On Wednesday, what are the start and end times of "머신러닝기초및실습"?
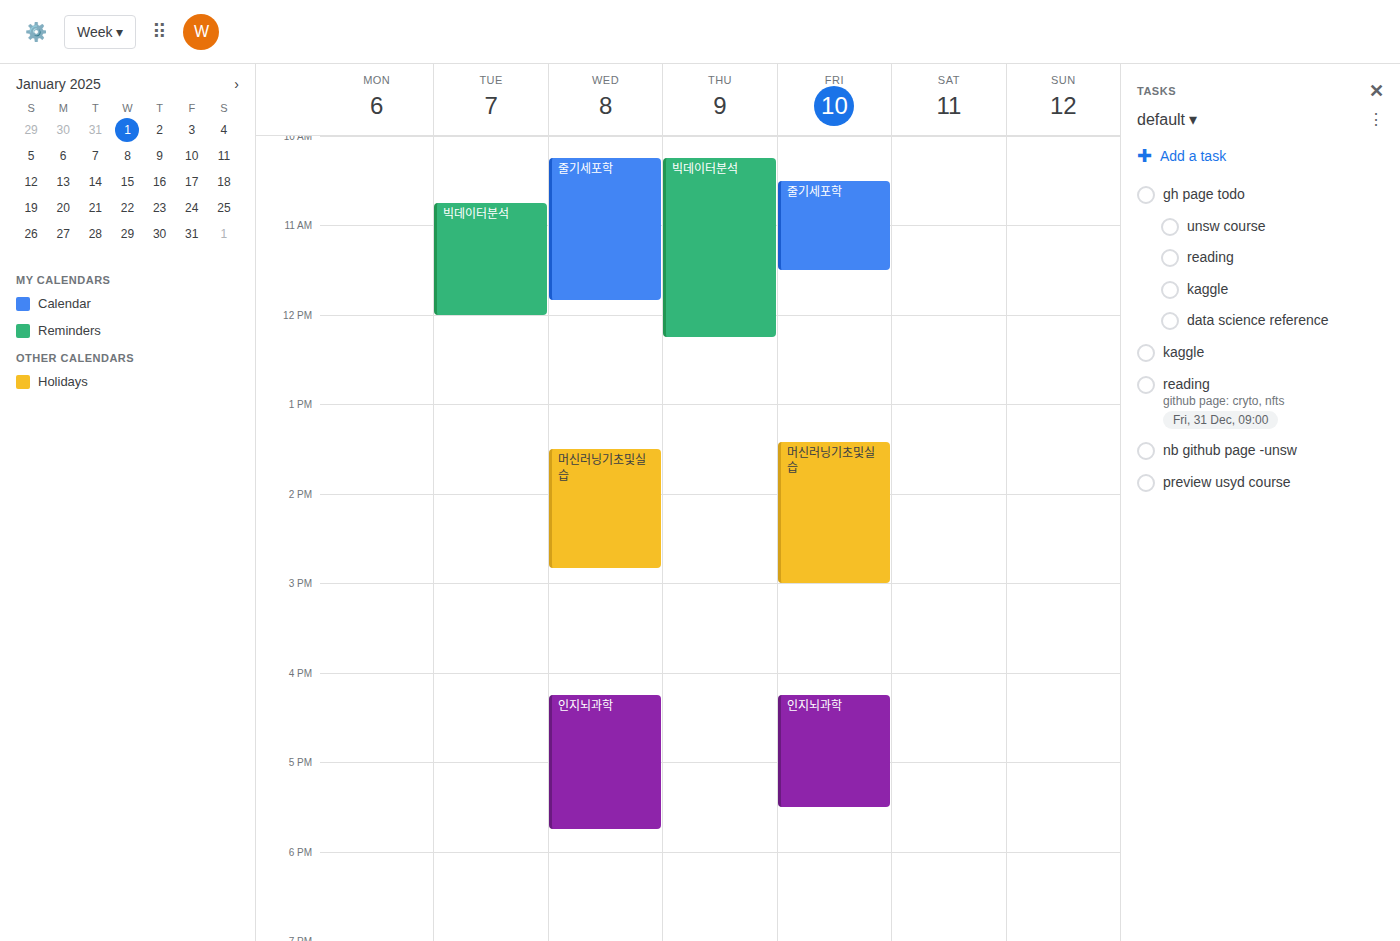
1:30 PM to 2:50 PM